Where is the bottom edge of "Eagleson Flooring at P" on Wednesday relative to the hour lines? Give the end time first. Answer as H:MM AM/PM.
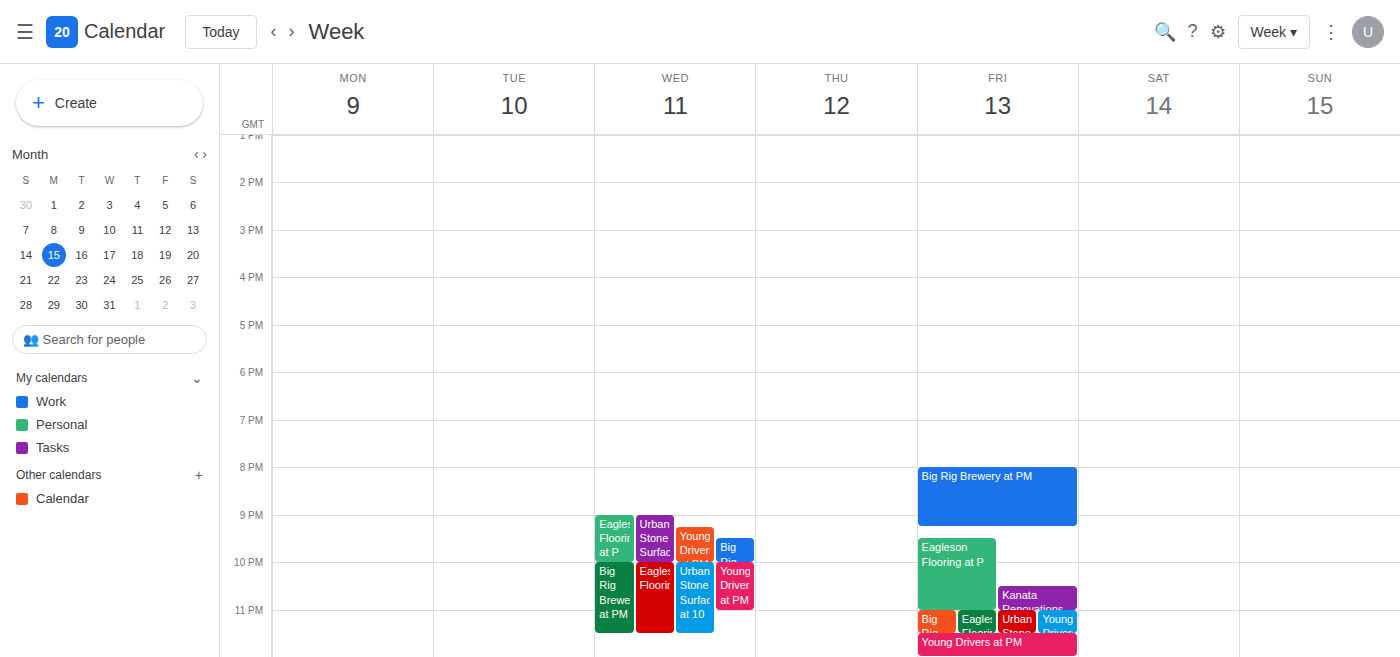
10:00 PM -- exactly on the 10 PM line.